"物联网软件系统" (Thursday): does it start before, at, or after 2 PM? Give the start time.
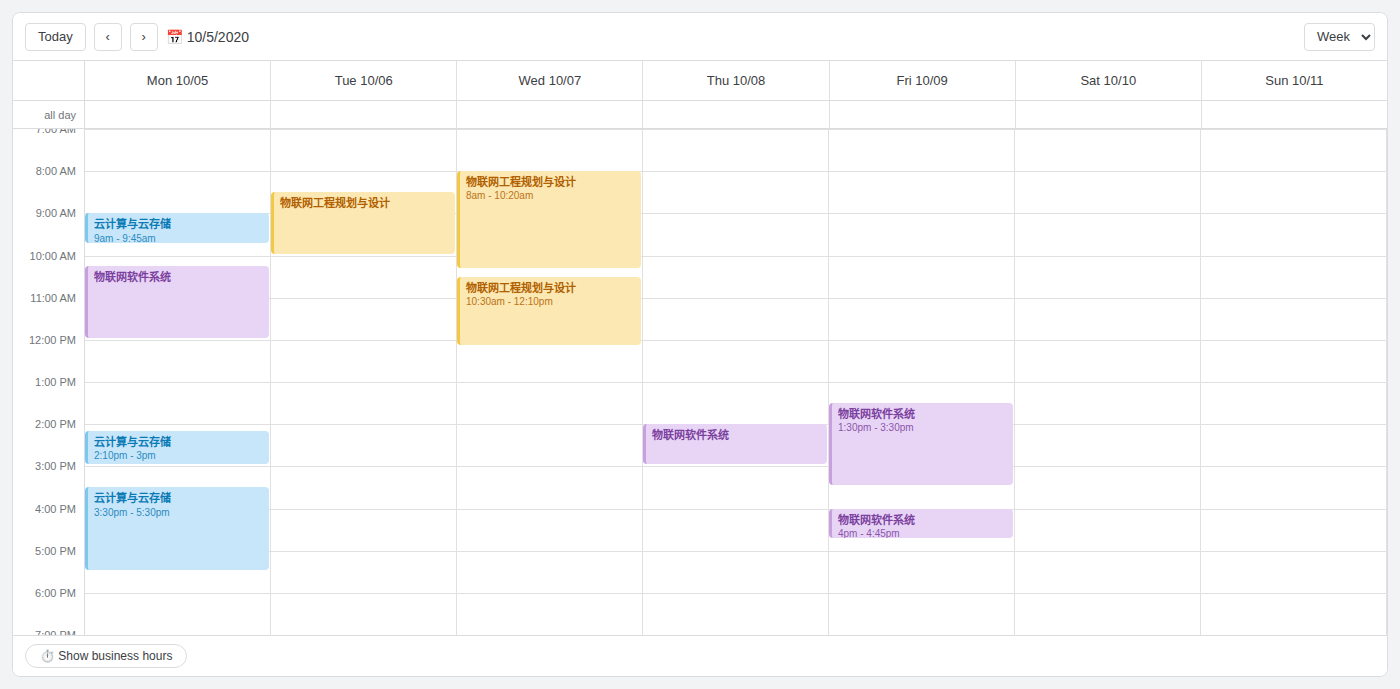
2:00 PM -- exactly at 2 PM, on the 2 PM line.